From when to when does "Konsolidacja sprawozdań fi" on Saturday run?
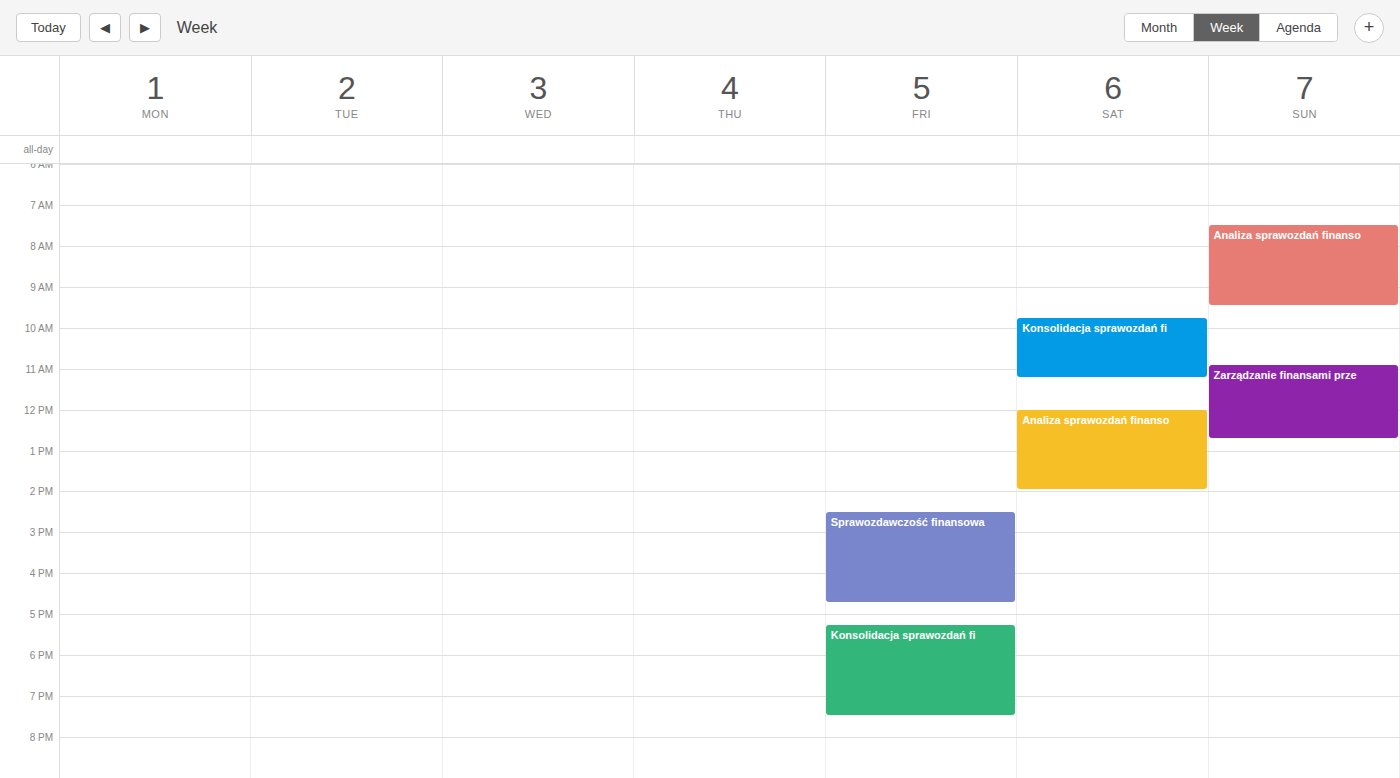
9:45 AM to 11:15 AM